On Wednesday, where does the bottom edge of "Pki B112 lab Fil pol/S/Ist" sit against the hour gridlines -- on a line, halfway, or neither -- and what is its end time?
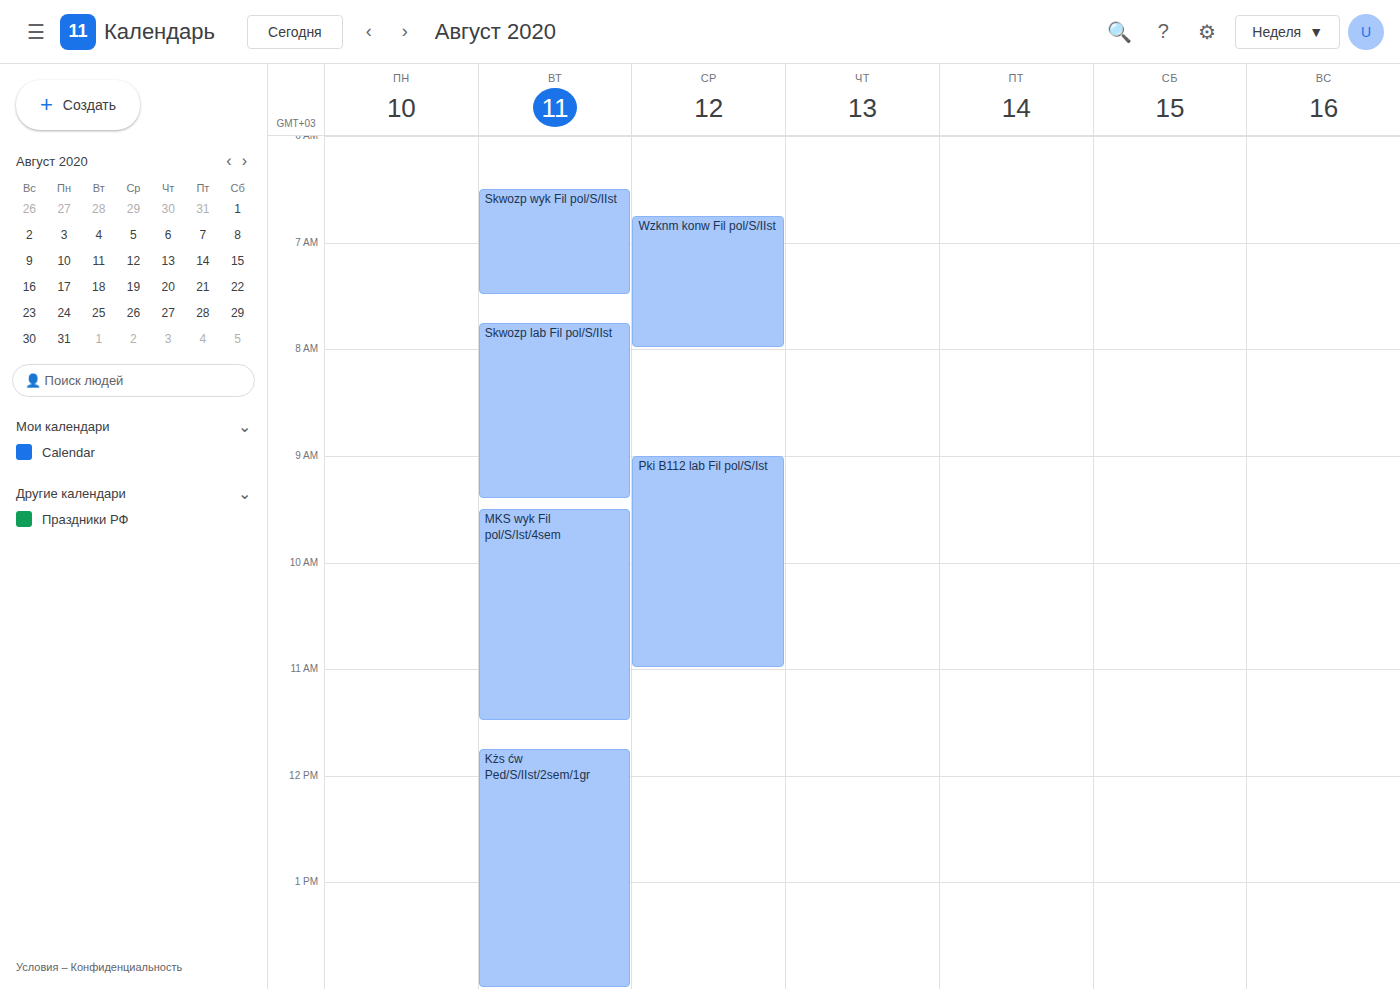
11:00 AM -- exactly on the 11 AM line.